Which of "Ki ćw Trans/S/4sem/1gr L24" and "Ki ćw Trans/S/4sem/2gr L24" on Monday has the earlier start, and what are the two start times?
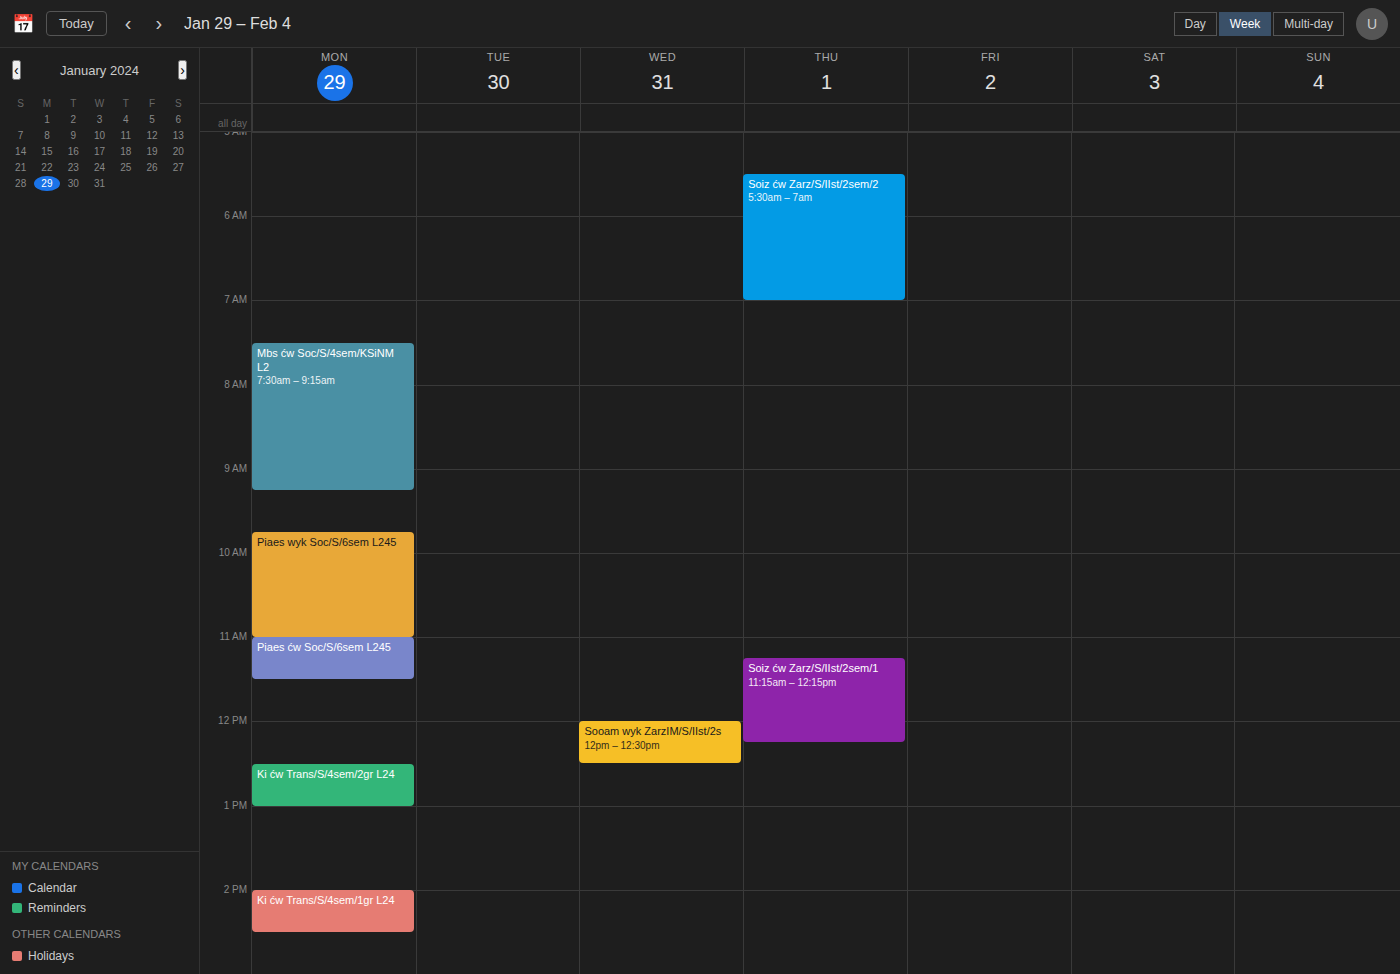
"Ki ćw Trans/S/4sem/2gr L24" 12:30 PM; "Ki ćw Trans/S/4sem/1gr L24" 2:00 PM.